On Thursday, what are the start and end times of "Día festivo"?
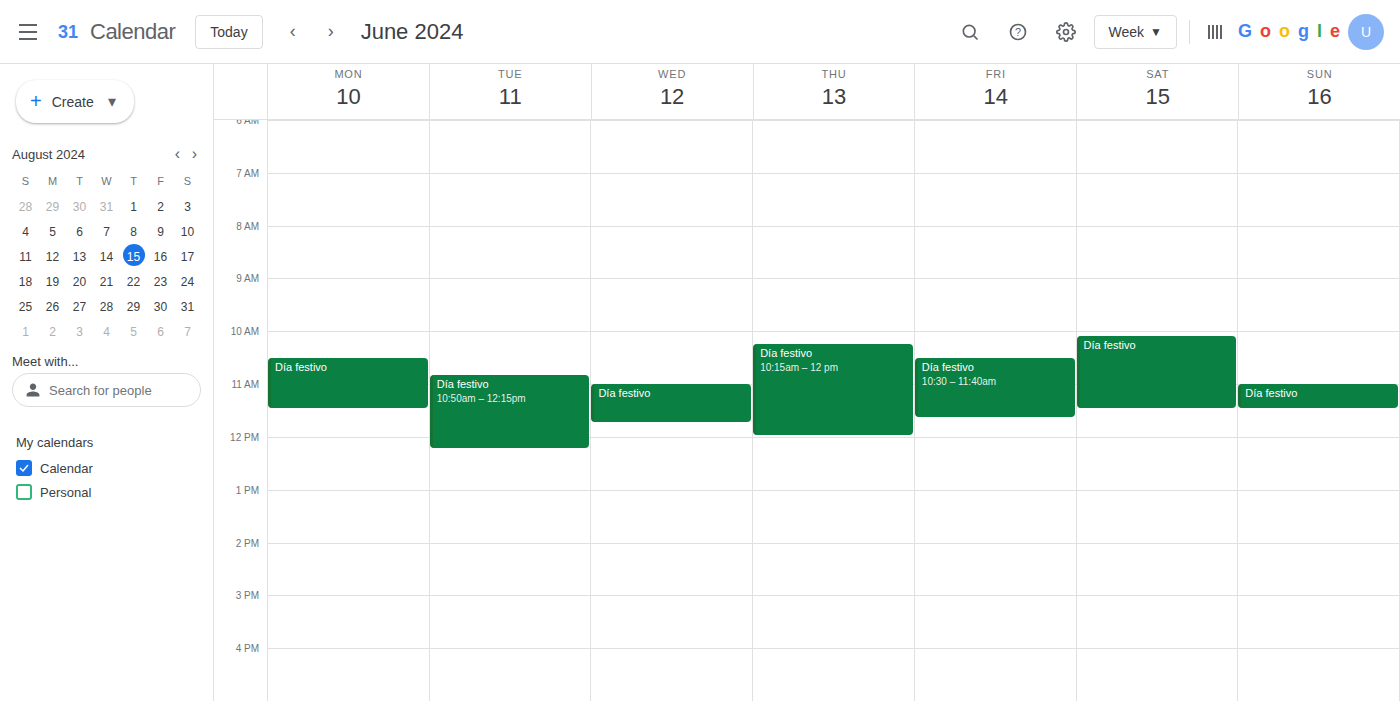
10:15 AM to 12:00 PM